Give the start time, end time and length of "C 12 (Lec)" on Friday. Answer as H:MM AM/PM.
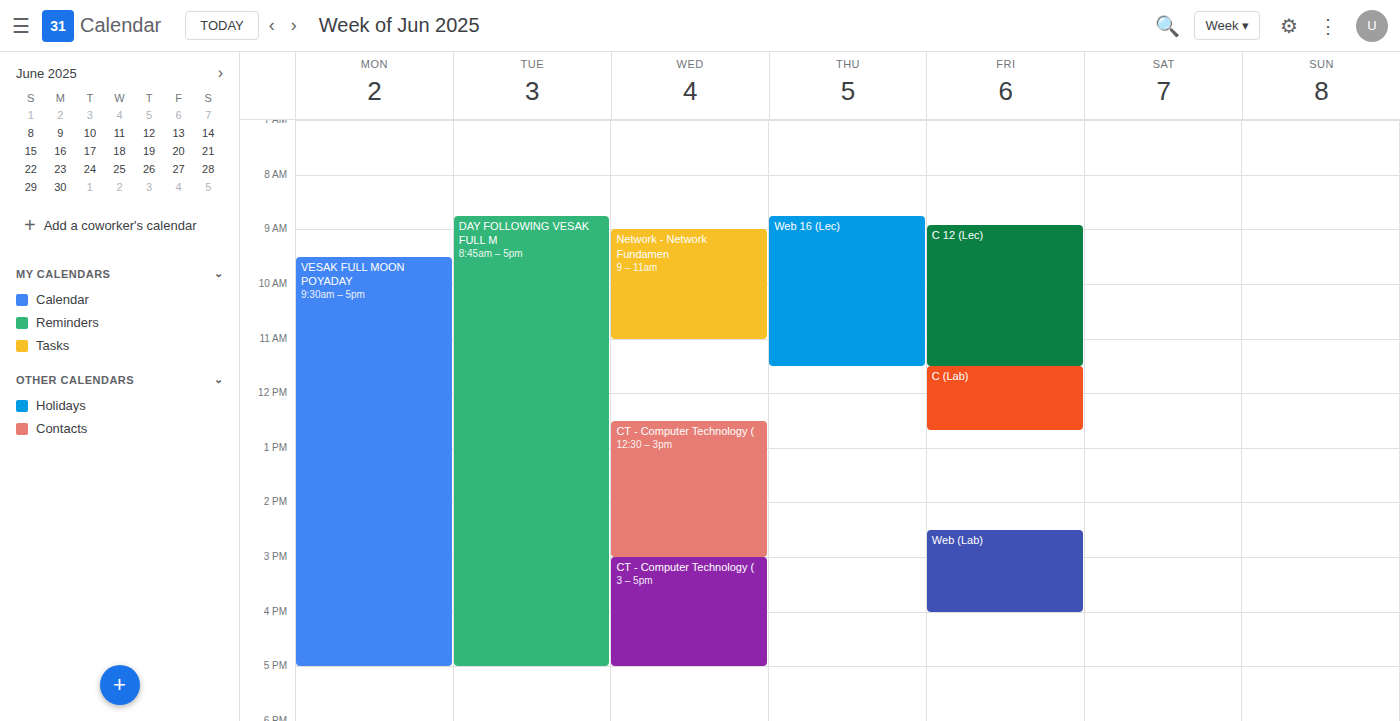
8:55 AM to 11:30 AM, 2 hours 35 minutes